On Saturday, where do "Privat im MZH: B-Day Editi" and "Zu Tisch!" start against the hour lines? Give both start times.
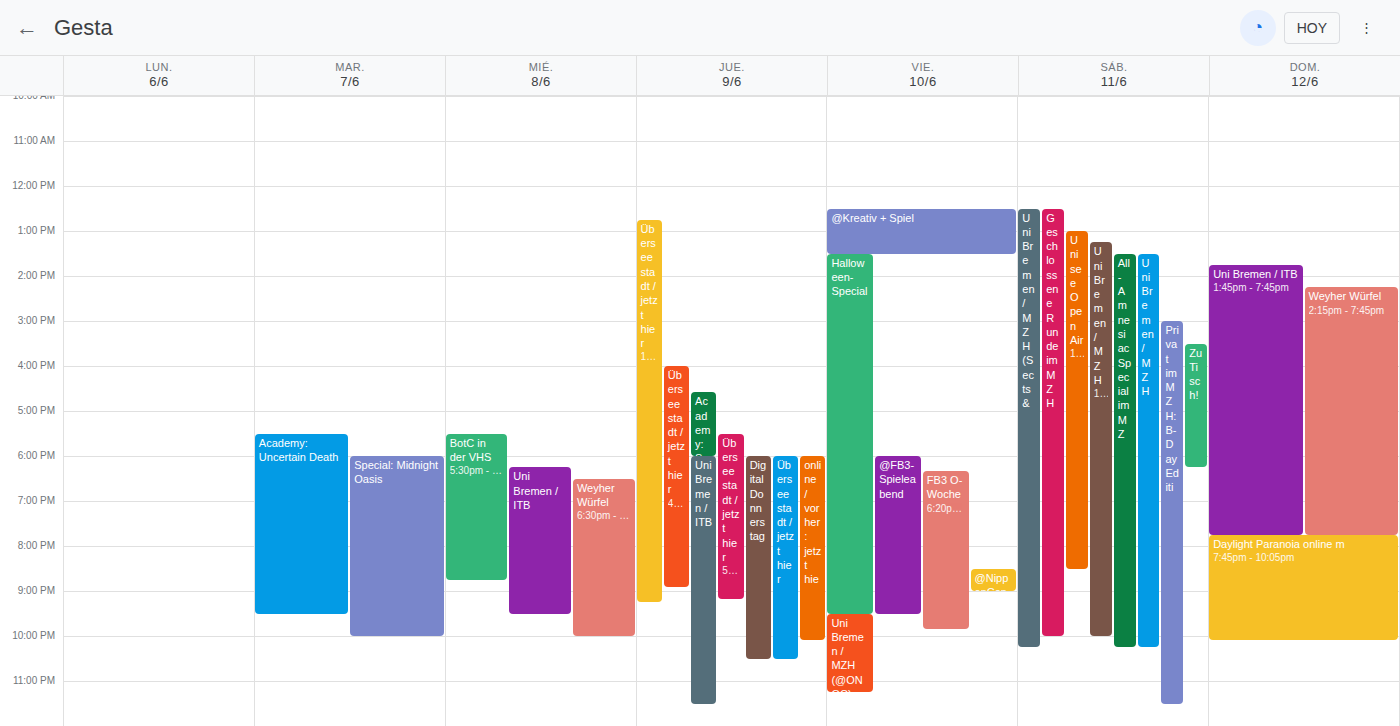
"Privat im MZH: B-Day Editi": 3:00 PM, exactly on the 3 PM line. "Zu Tisch!": 3:30 PM, halfway between the 3 PM and 4 PM lines.